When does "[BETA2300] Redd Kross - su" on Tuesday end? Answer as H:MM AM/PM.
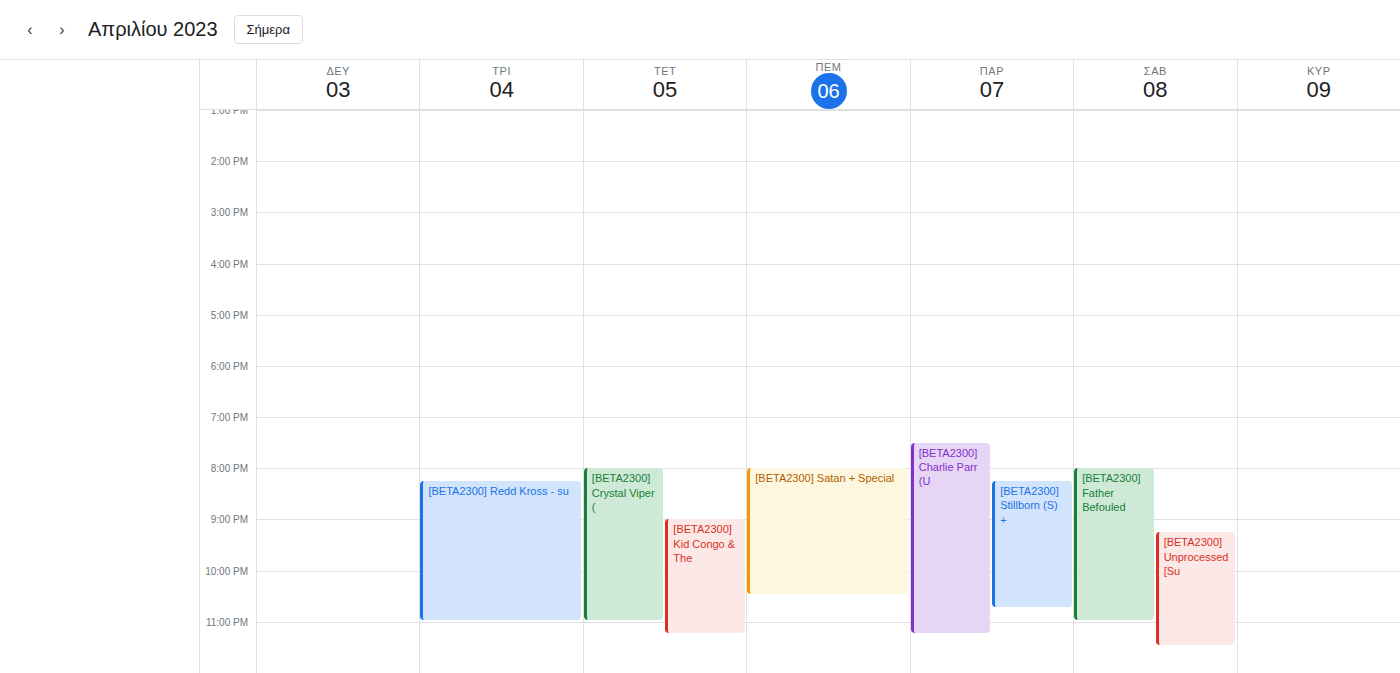
11:00 PM